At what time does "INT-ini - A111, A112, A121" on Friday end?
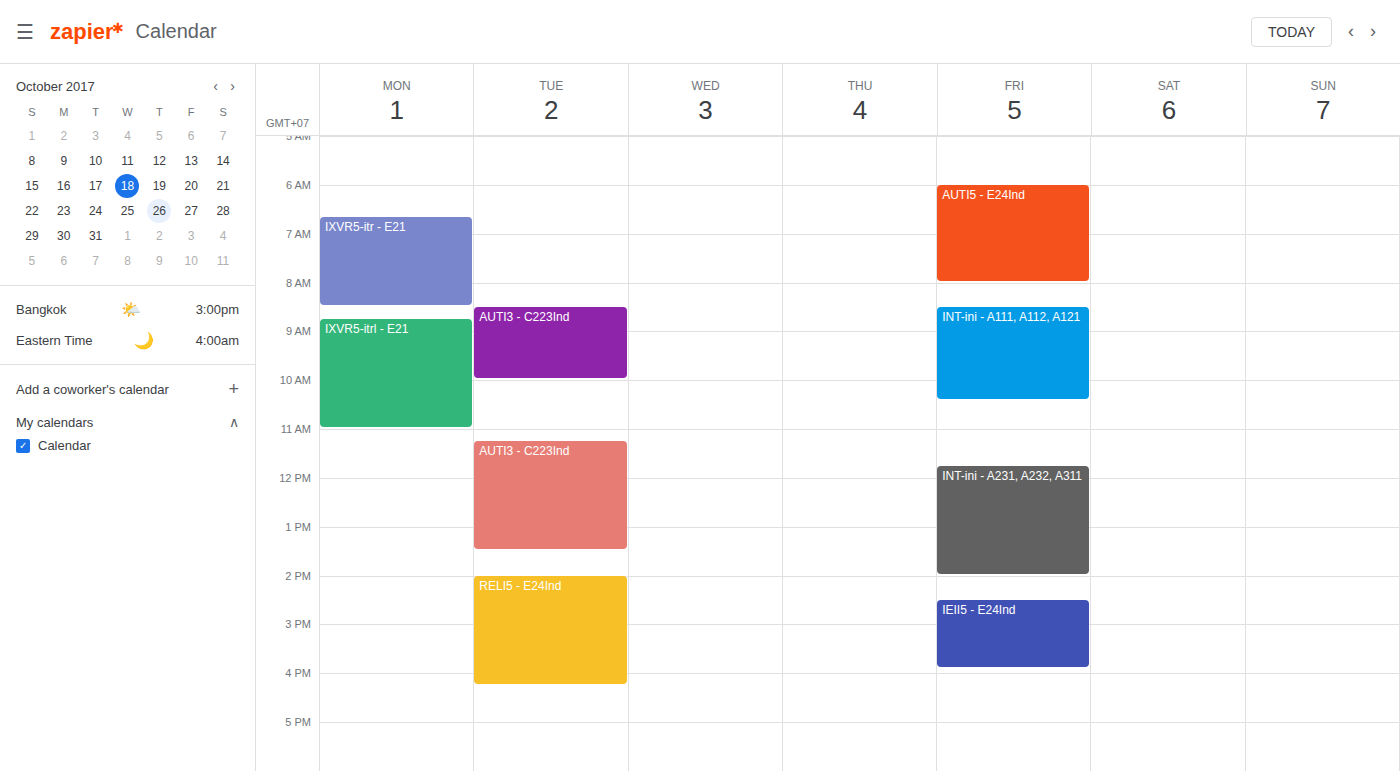
10:25 AM